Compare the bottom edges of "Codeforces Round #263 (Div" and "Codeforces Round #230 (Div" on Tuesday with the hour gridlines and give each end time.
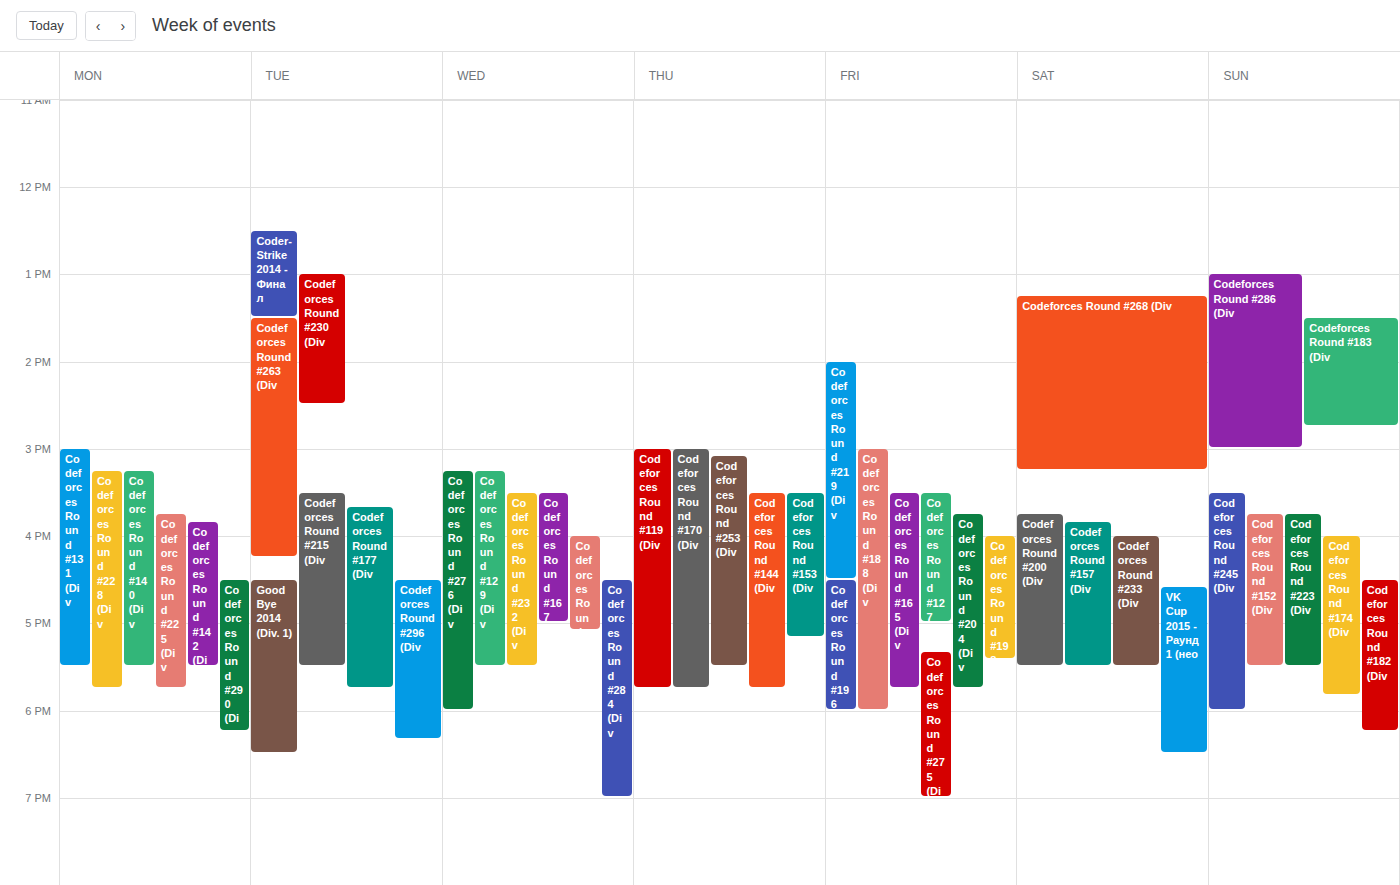
"Codeforces Round #263 (Div": 16:15, neither: a quarter of the way from the 16:00 line to the 17:00 line. "Codeforces Round #230 (Div": 14:30, halfway between the 14:00 and 15:00 lines.